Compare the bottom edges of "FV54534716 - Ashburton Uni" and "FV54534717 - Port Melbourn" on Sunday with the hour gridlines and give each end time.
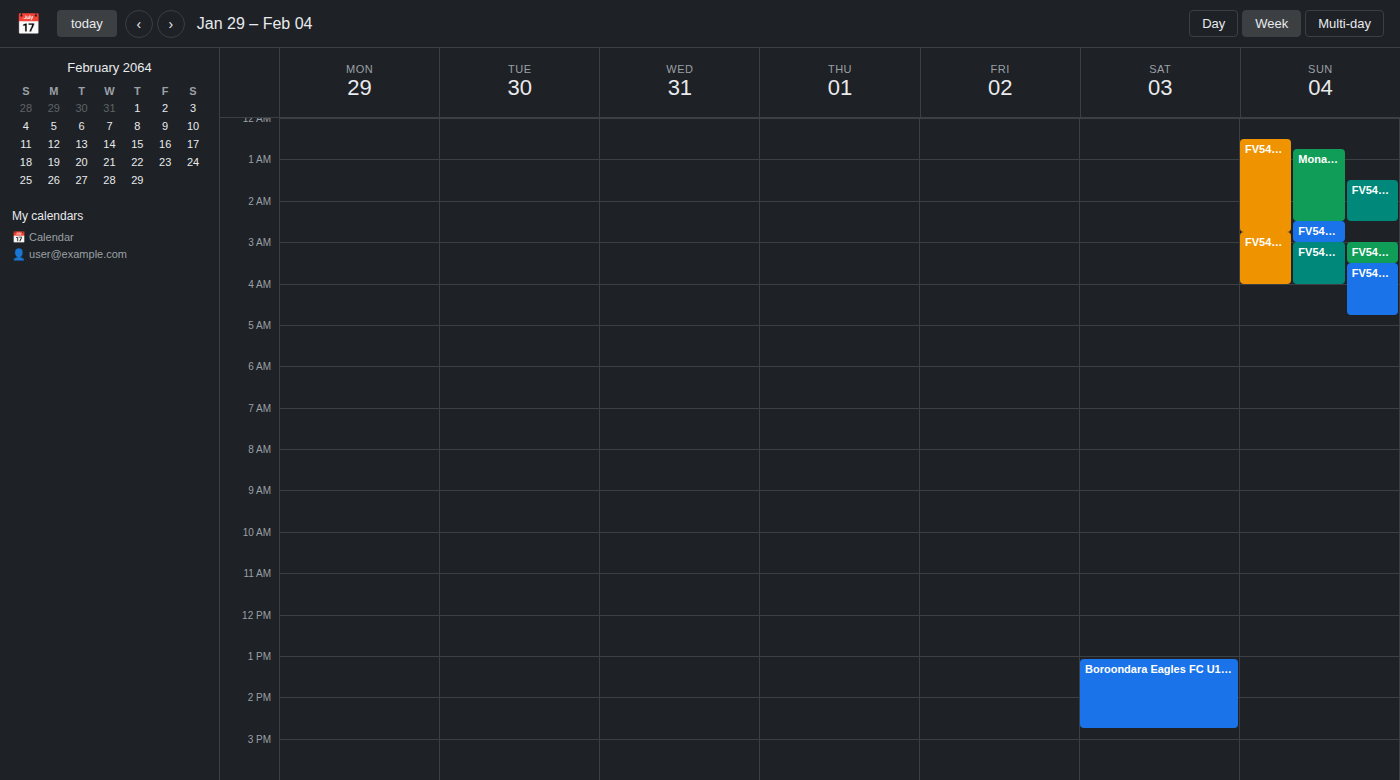
"FV54534716 - Ashburton Uni": 3:30 AM, halfway between the 3 AM and 4 AM lines. "FV54534717 - Port Melbourn": 4:00 AM, exactly on the 4 AM line.